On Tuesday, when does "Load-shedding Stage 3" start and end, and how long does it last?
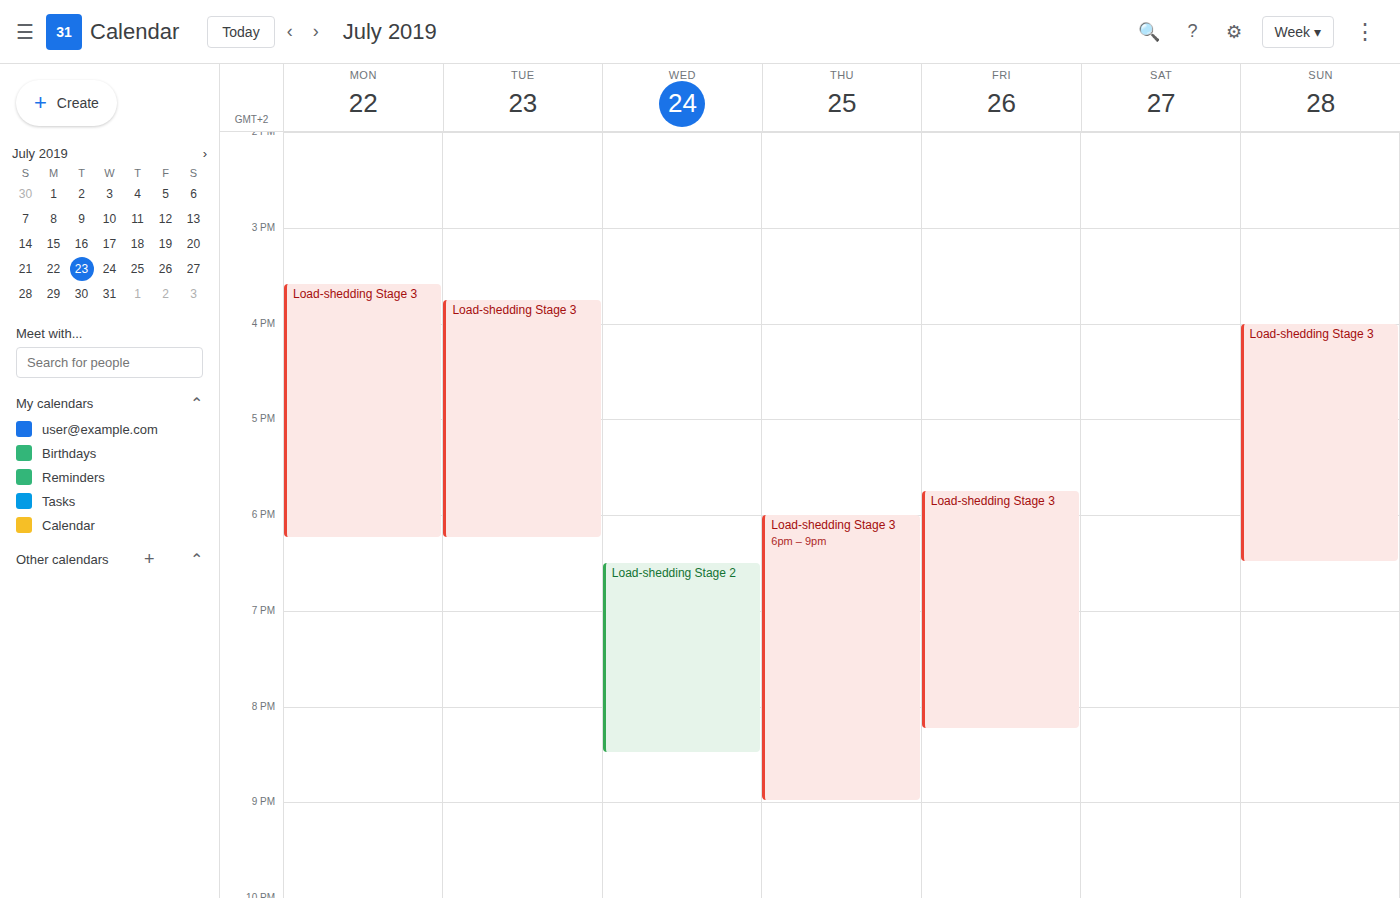
3:45 PM to 6:15 PM, 2 hours 30 minutes